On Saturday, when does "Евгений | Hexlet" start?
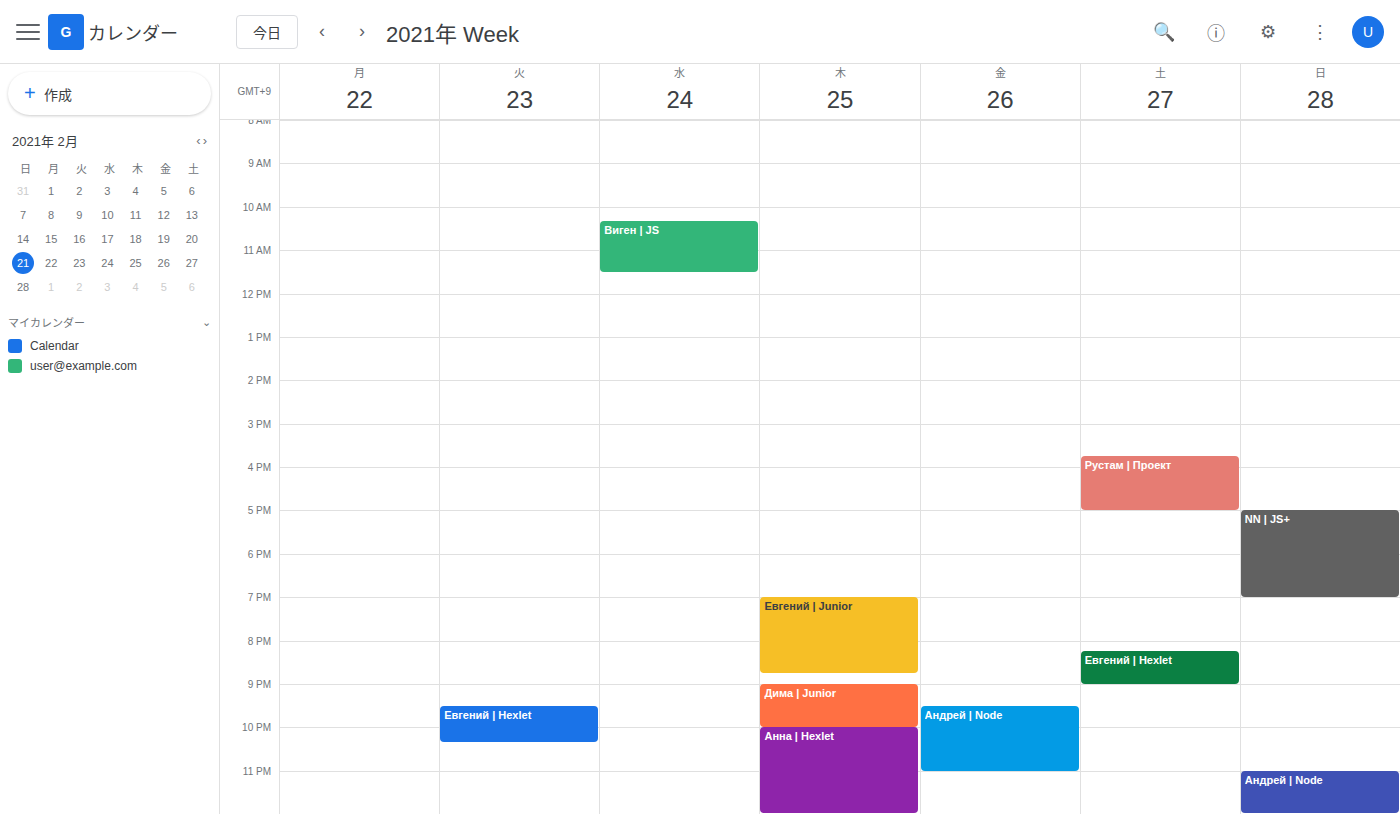
8:15 PM